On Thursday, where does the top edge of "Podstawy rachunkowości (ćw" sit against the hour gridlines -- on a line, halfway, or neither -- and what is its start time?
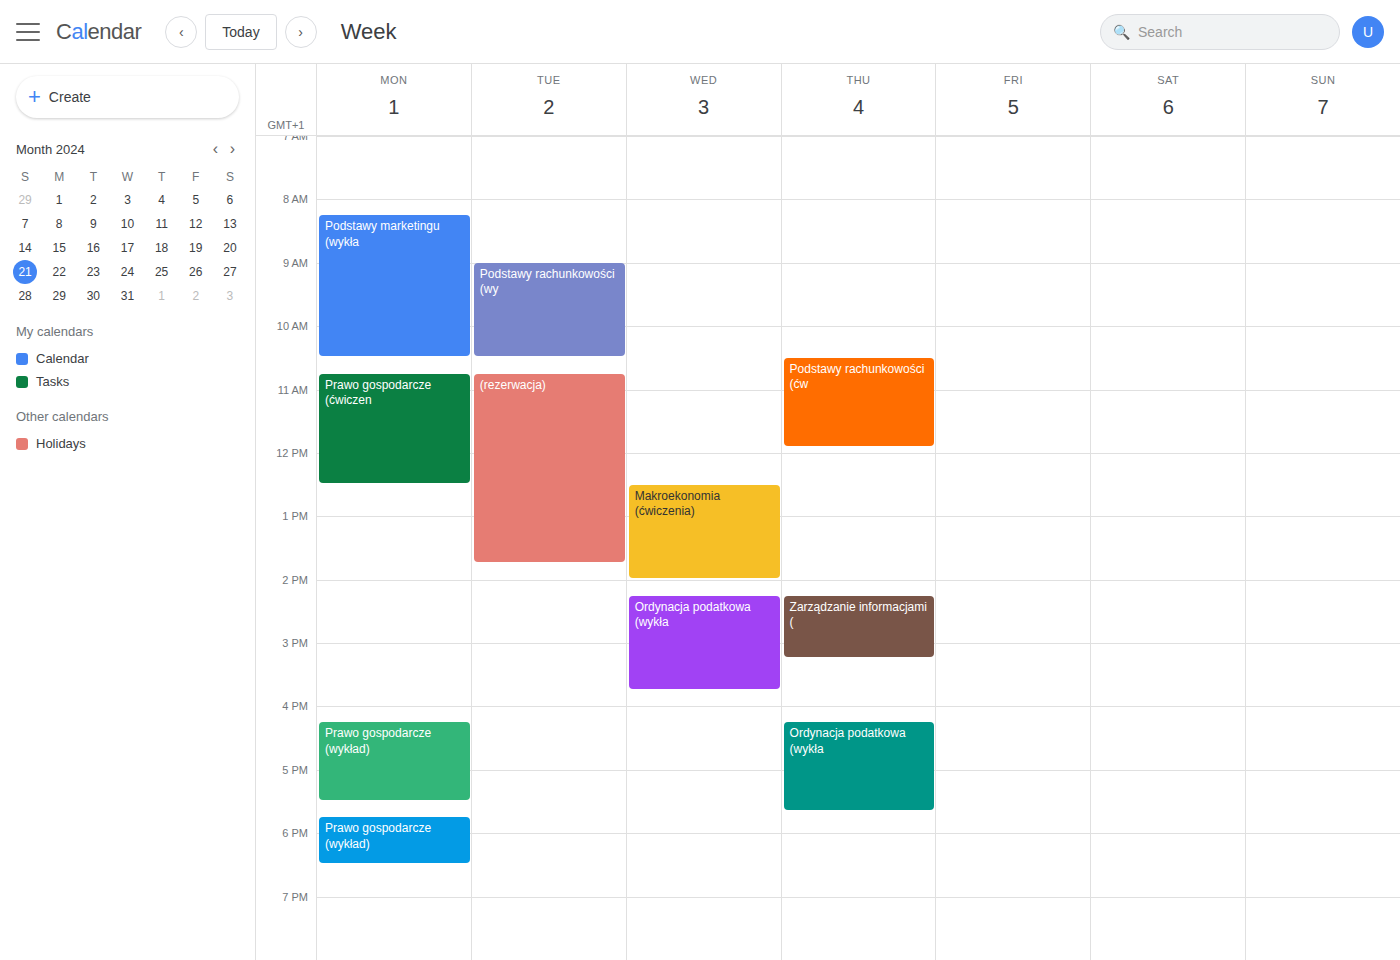
10:30 -- halfway between the 10:00 and 11:00 lines.